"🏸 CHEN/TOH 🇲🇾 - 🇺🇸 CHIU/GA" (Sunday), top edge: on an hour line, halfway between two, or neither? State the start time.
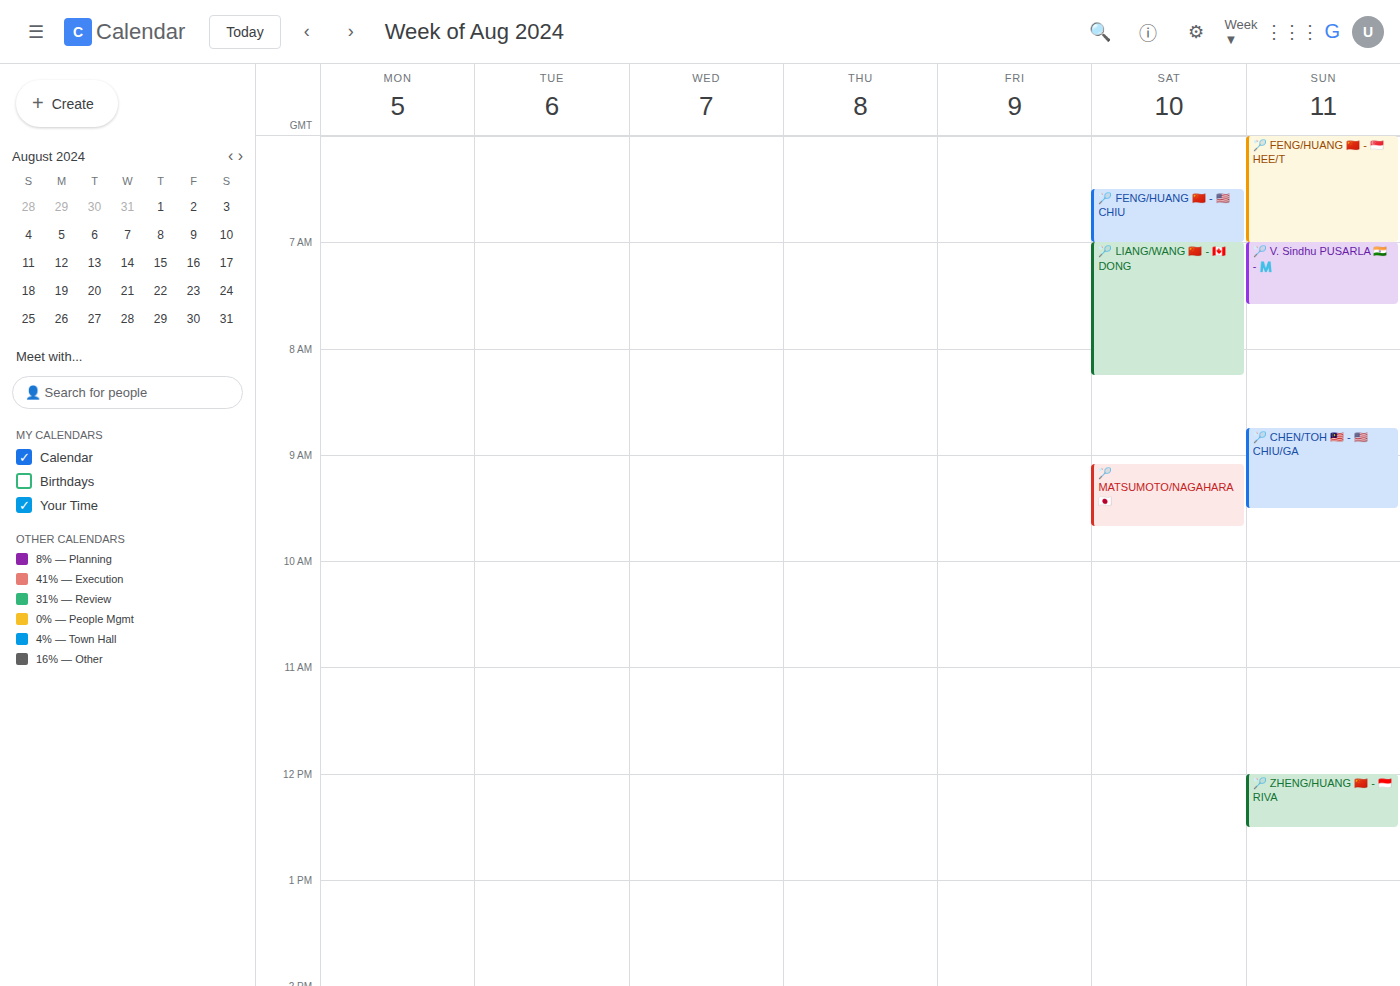
8:45 AM -- neither: three quarters of the way from the 8 AM line to the 9 AM line.